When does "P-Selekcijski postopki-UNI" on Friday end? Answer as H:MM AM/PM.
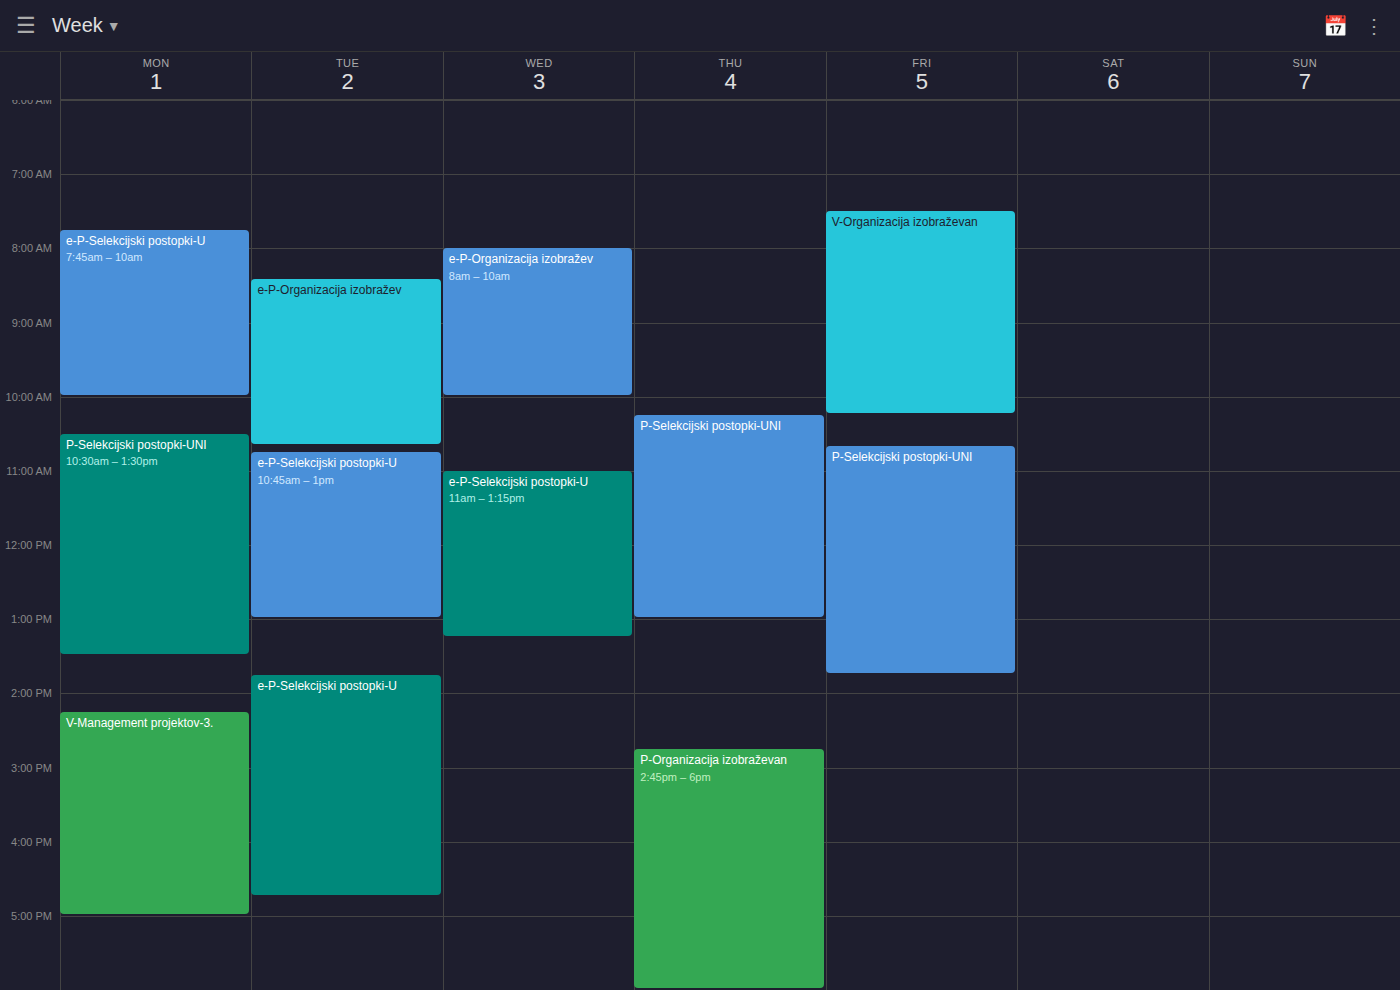
1:45 PM